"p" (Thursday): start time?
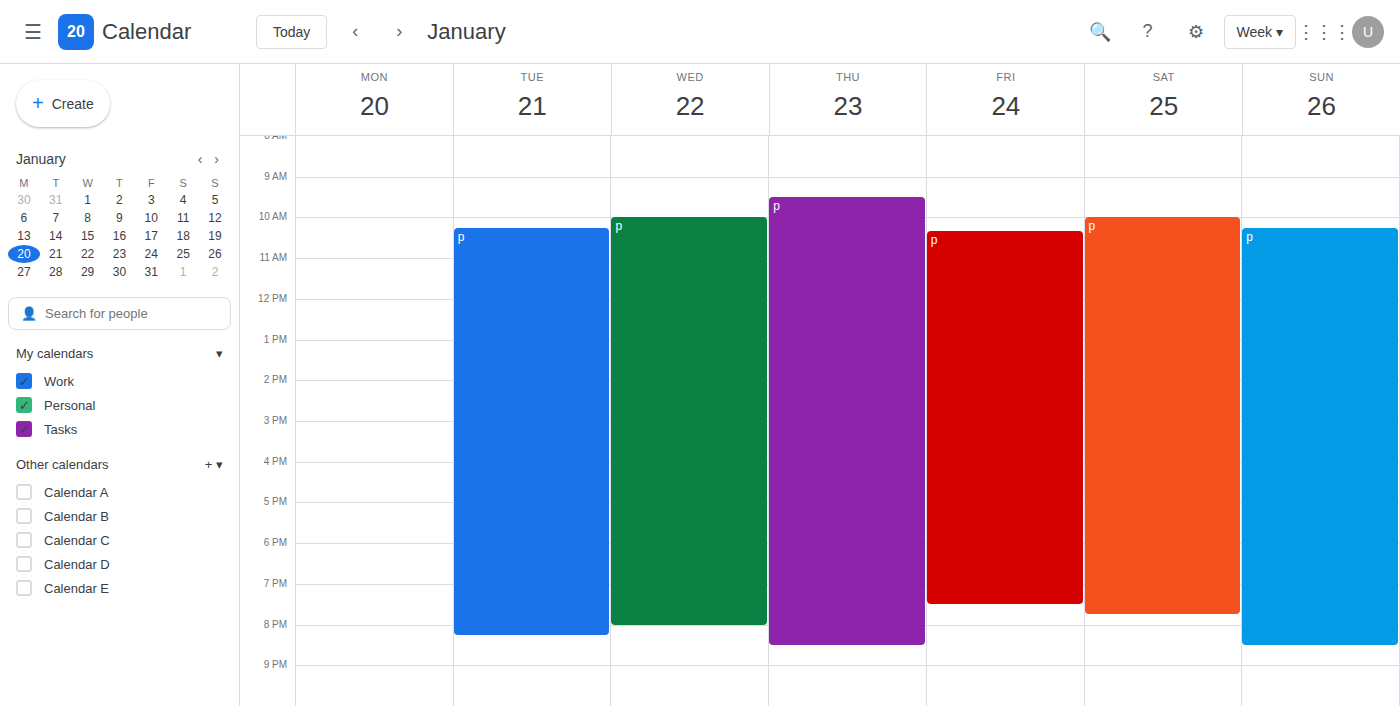
9:30 AM